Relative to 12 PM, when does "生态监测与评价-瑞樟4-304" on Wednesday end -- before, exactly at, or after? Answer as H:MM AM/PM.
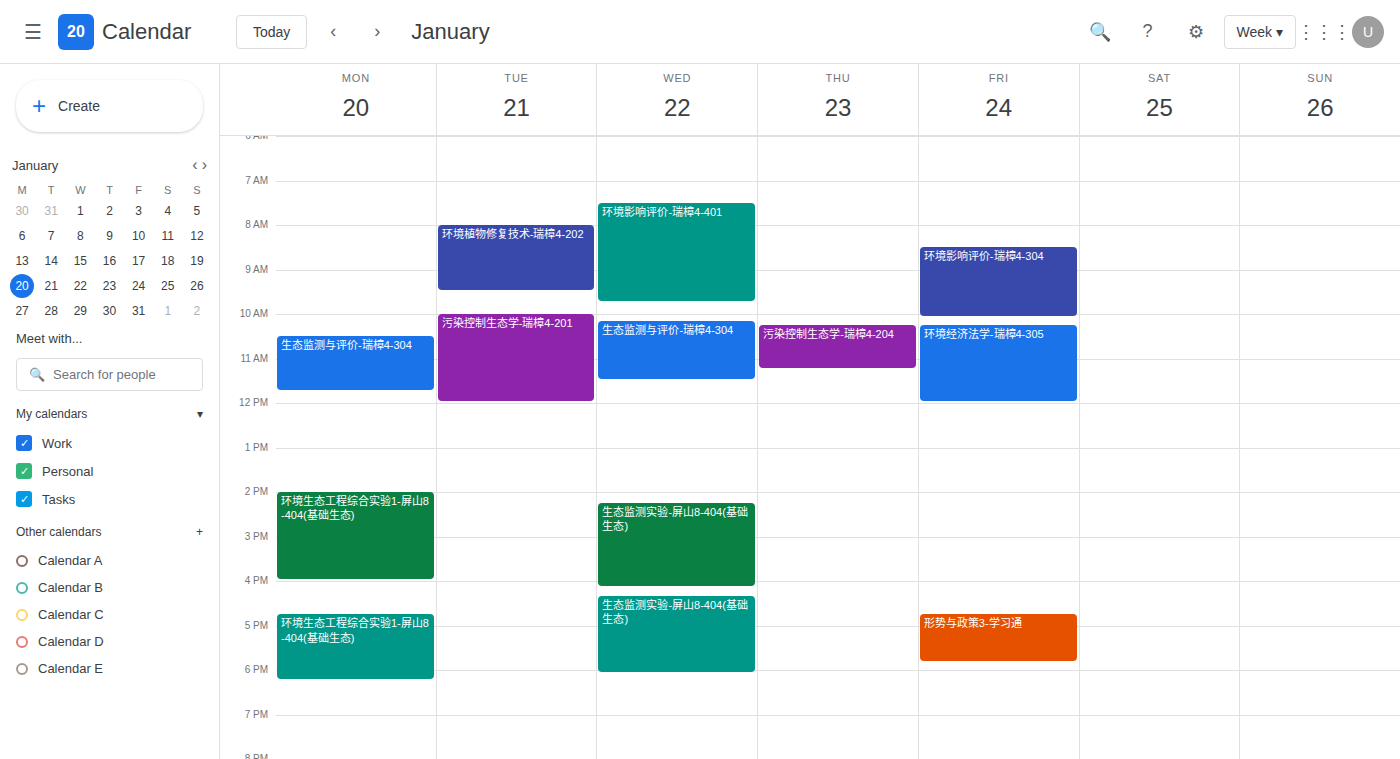
11:30 AM -- before 12 PM, 30 minutes above the 12 PM line.